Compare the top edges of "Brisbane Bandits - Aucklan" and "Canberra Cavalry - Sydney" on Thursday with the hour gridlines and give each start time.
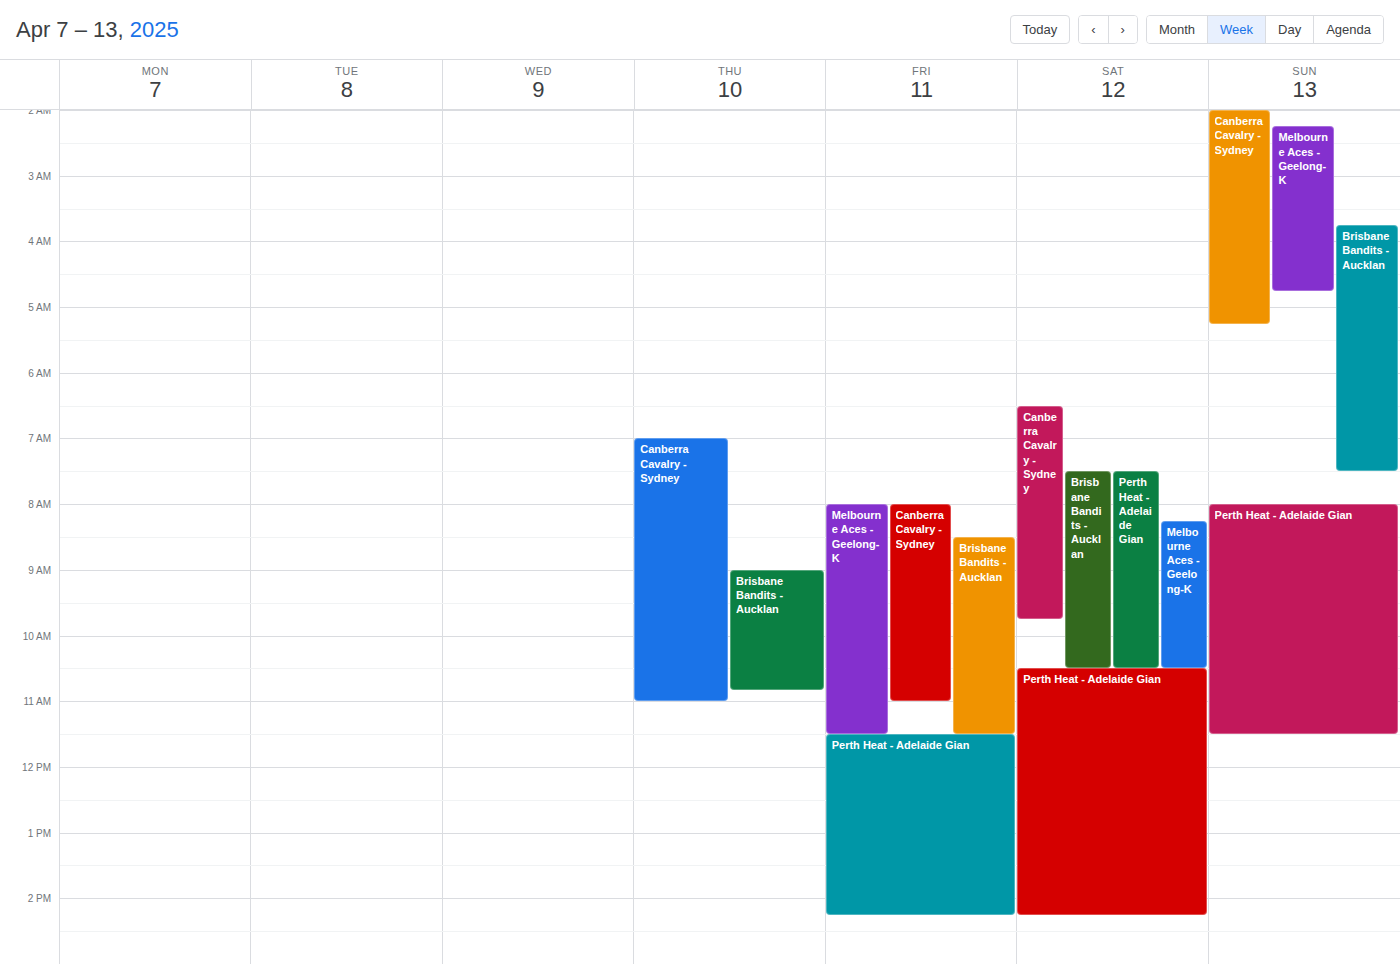
"Brisbane Bandits - Aucklan": 9:00 AM, exactly on the 9 AM line. "Canberra Cavalry - Sydney": 7:00 AM, exactly on the 7 AM line.